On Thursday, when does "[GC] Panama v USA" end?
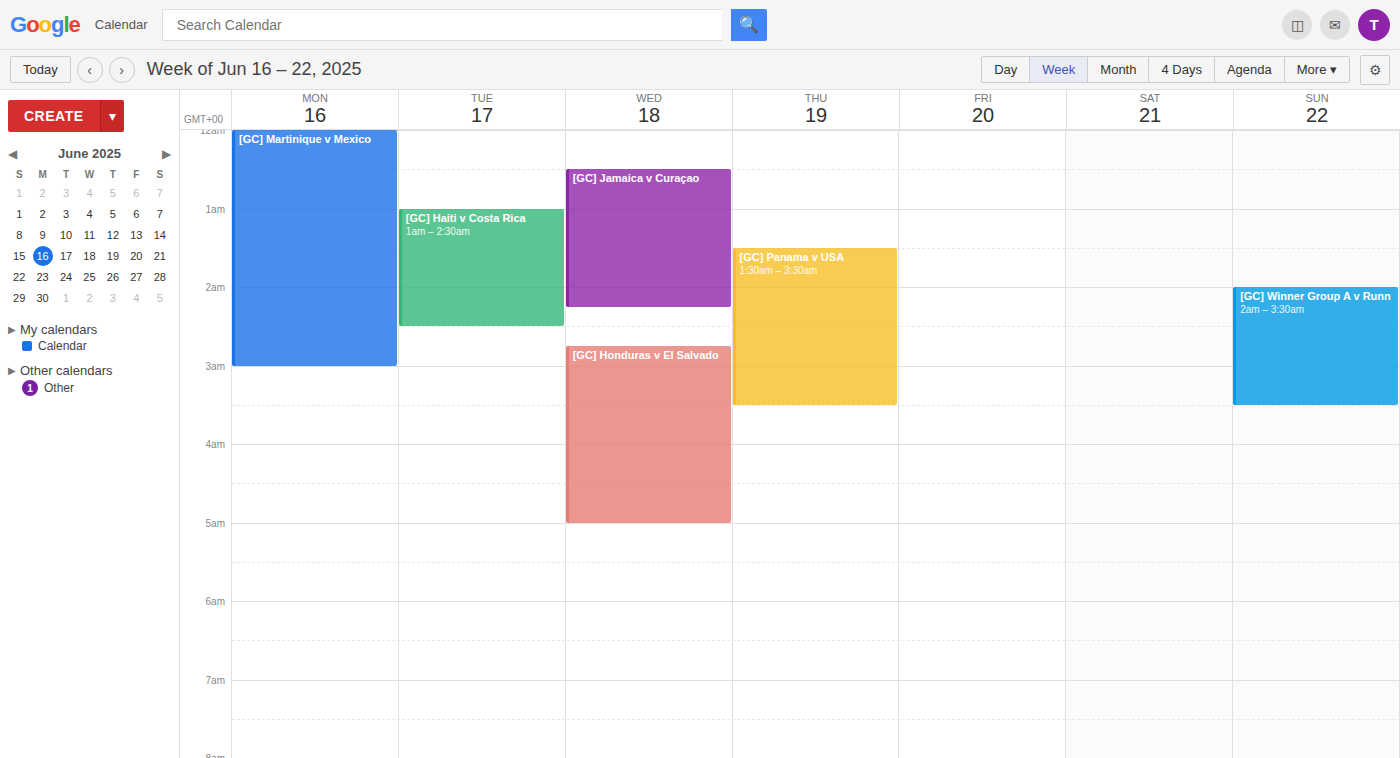
3:30 AM